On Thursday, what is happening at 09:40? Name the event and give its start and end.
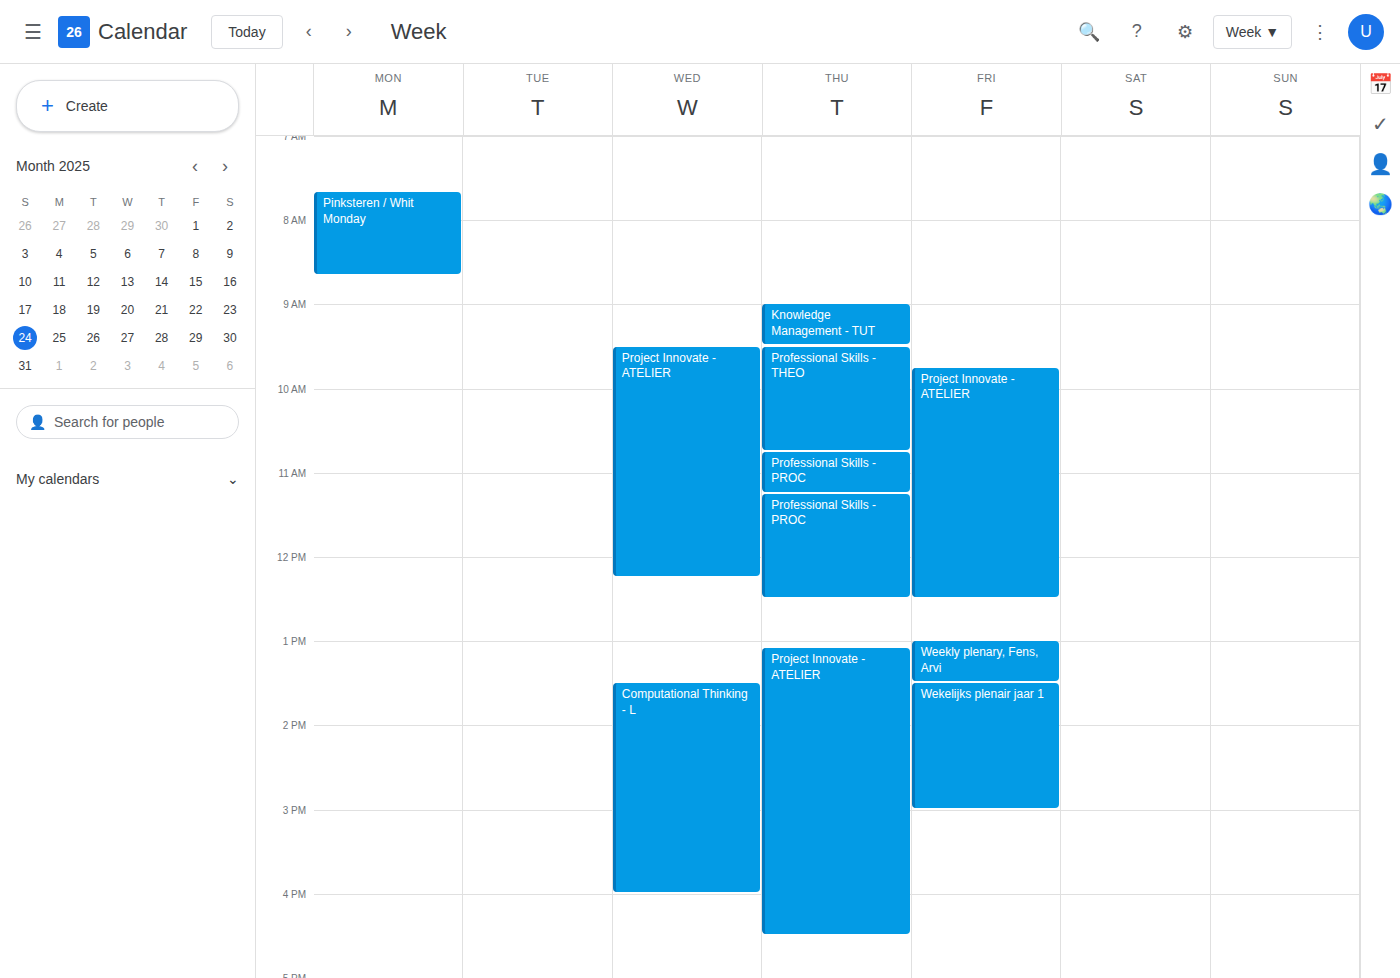
"Professional Skills - THEO", 09:30 to 10:45